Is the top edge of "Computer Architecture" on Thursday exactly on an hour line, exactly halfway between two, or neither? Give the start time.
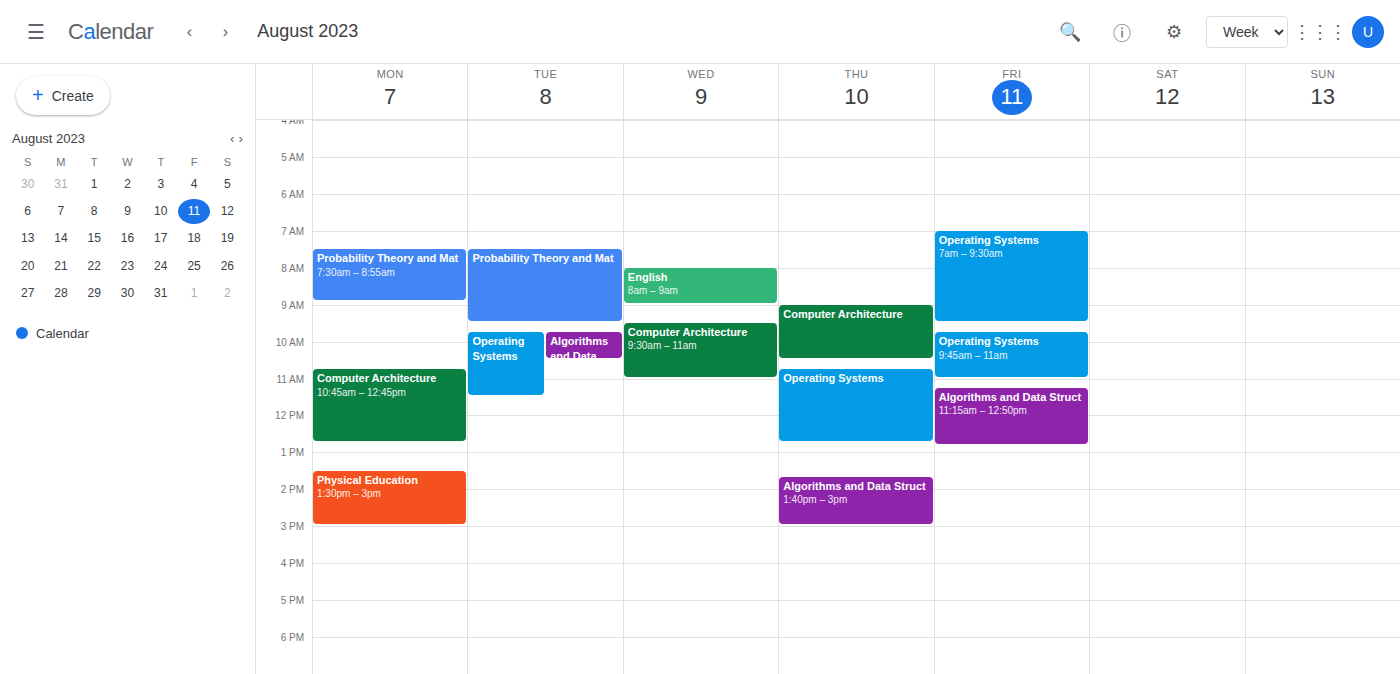
9:00 AM -- exactly on the 9 AM line.